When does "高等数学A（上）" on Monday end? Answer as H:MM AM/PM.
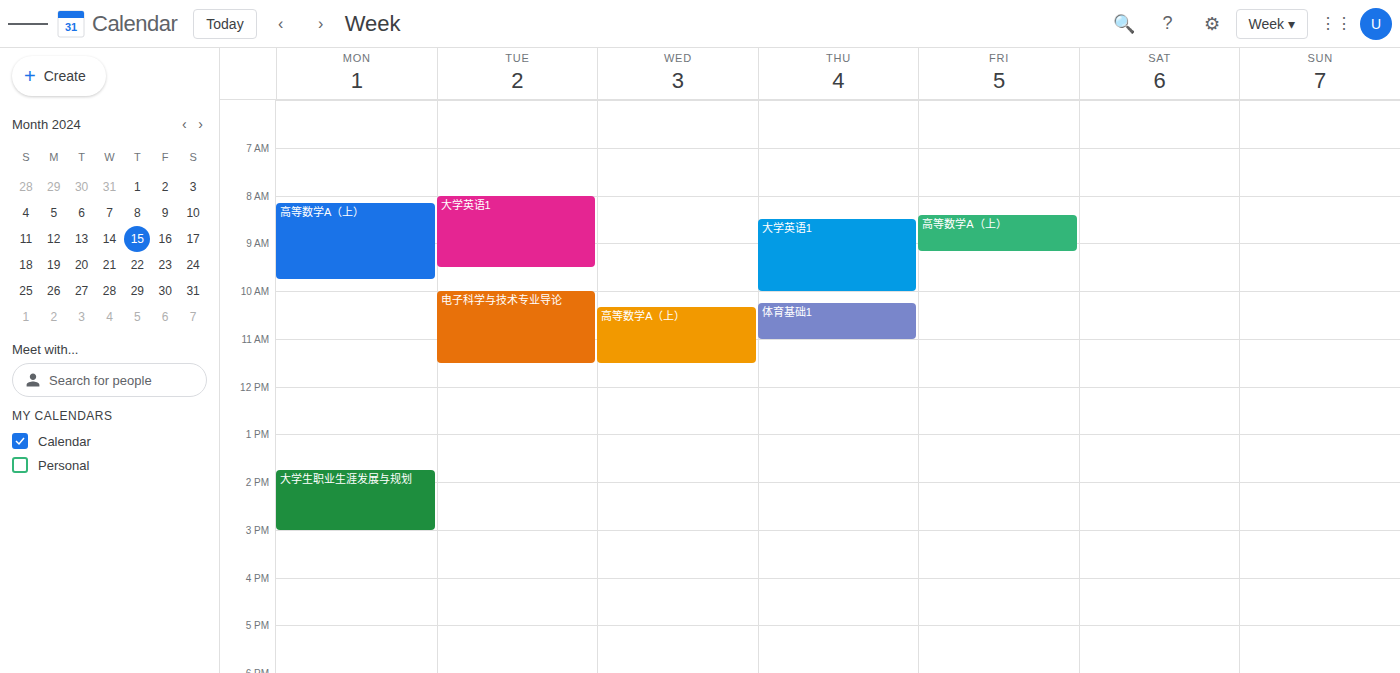
9:45 AM